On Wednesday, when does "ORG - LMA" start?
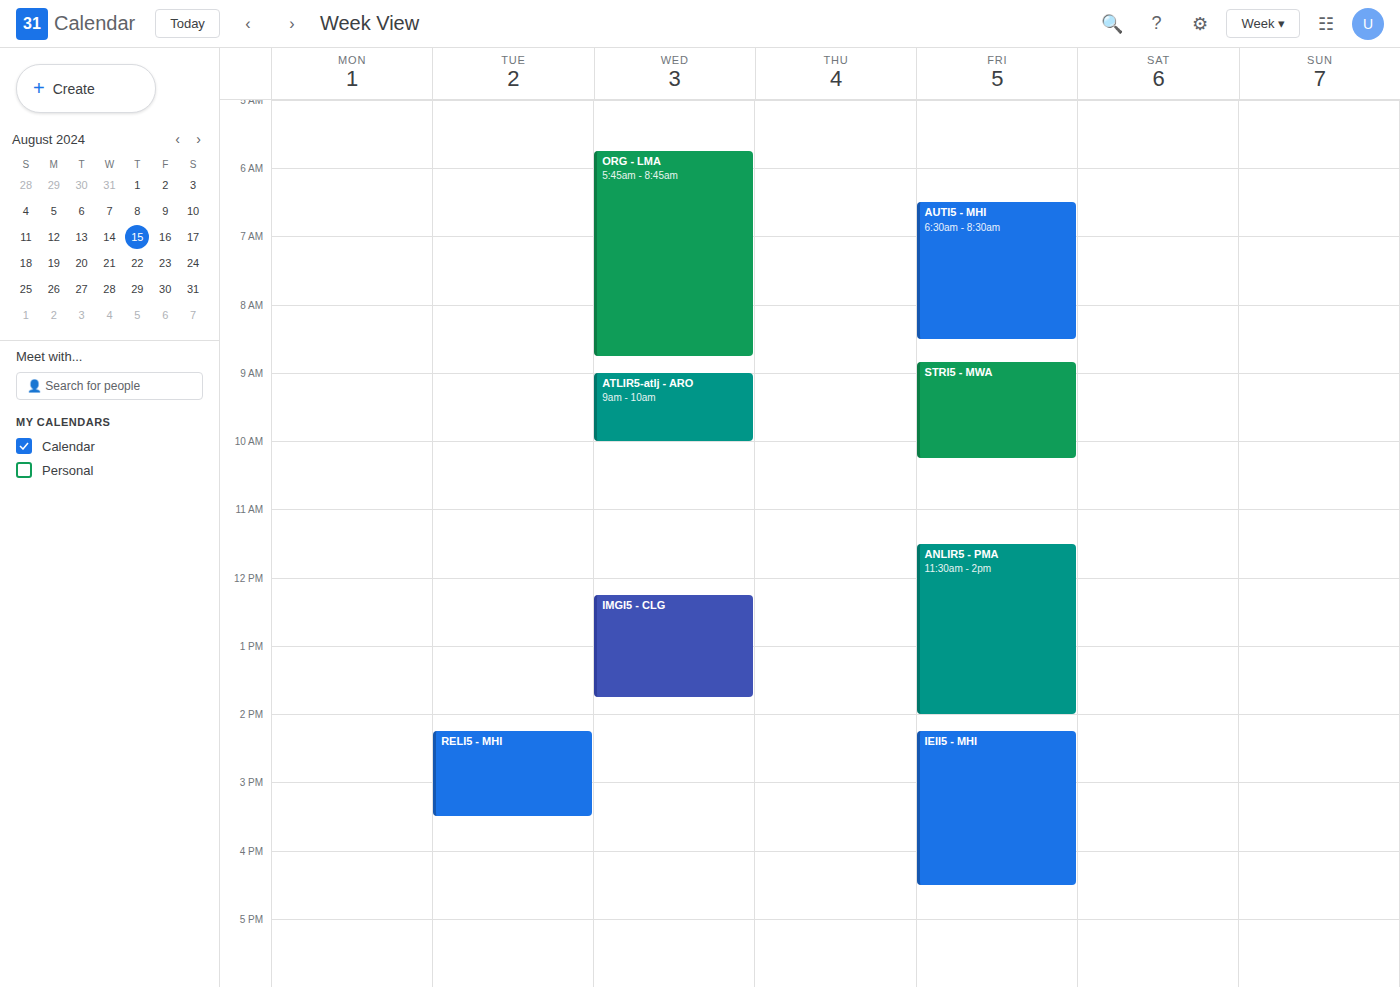
5:45 AM